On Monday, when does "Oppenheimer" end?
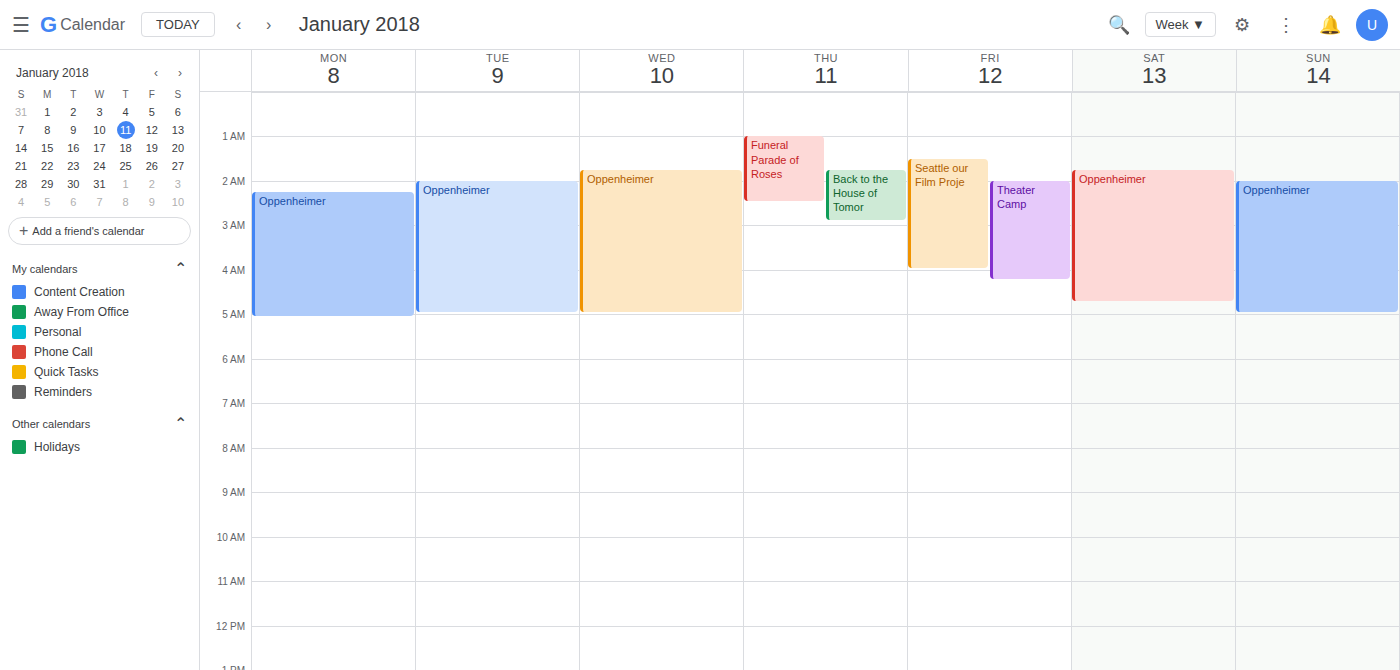
5:05 AM